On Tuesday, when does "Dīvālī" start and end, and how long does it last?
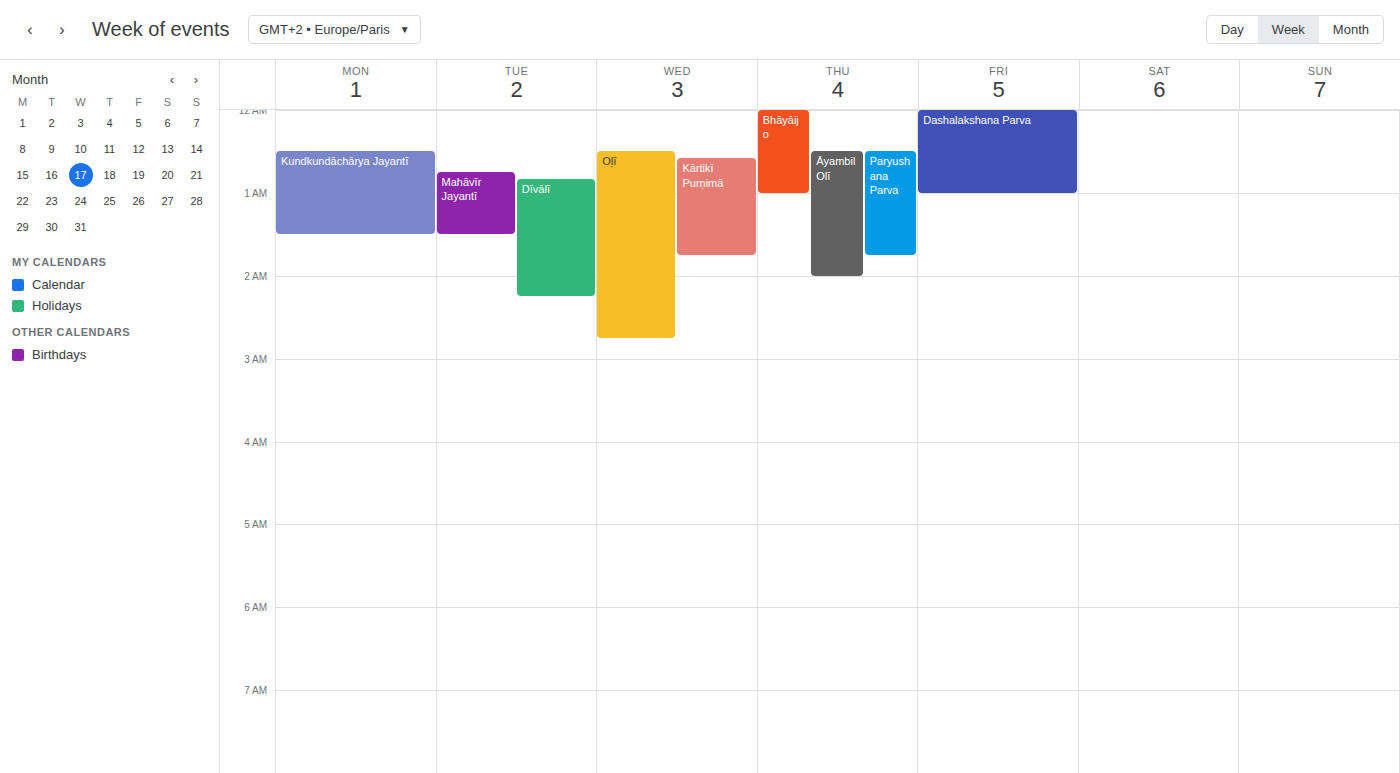
12:50 AM to 2:15 AM, 1 hour 25 minutes